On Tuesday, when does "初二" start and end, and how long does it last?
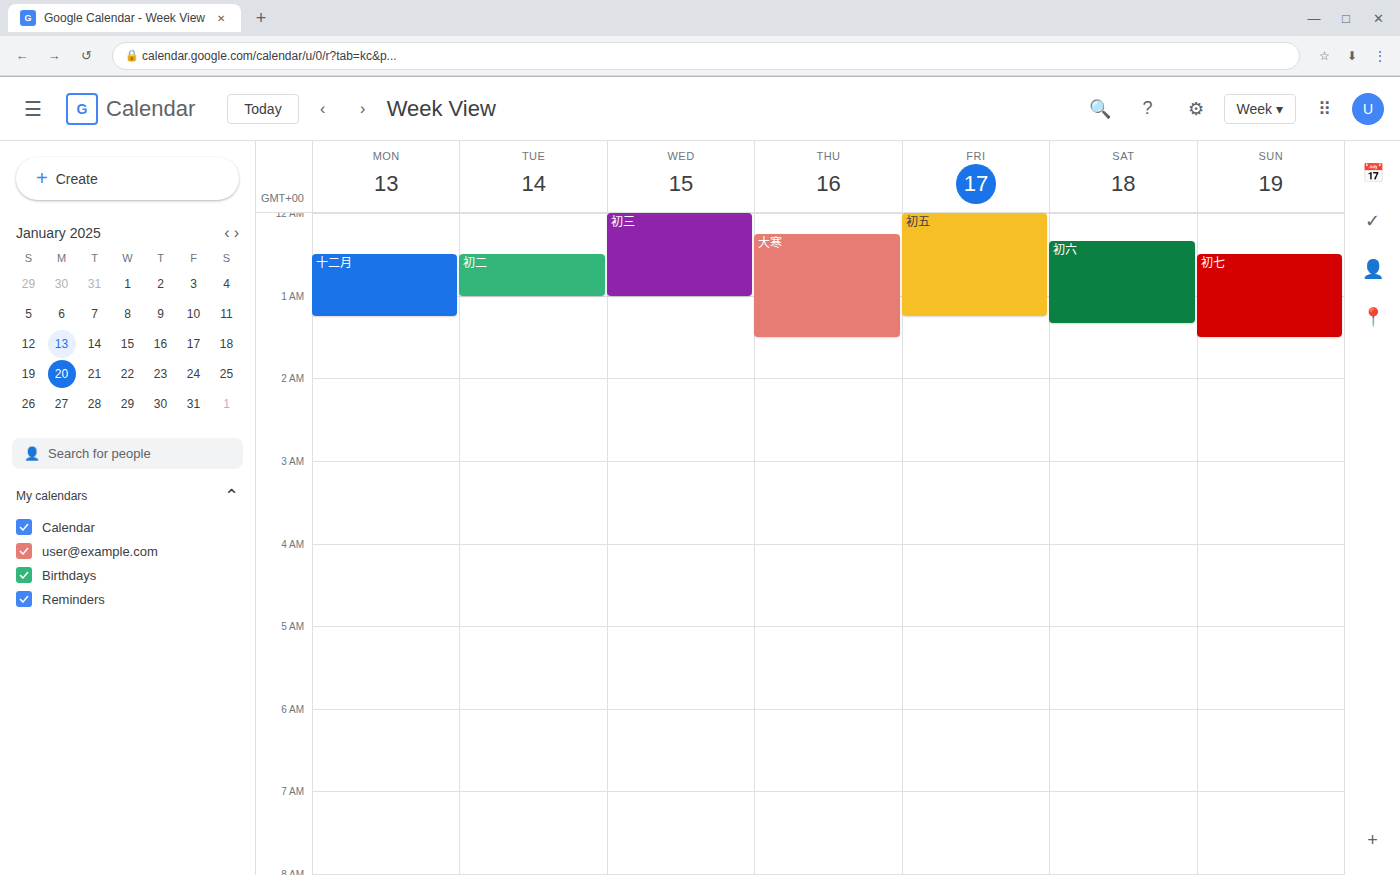
00:30 to 01:00, 30 minutes